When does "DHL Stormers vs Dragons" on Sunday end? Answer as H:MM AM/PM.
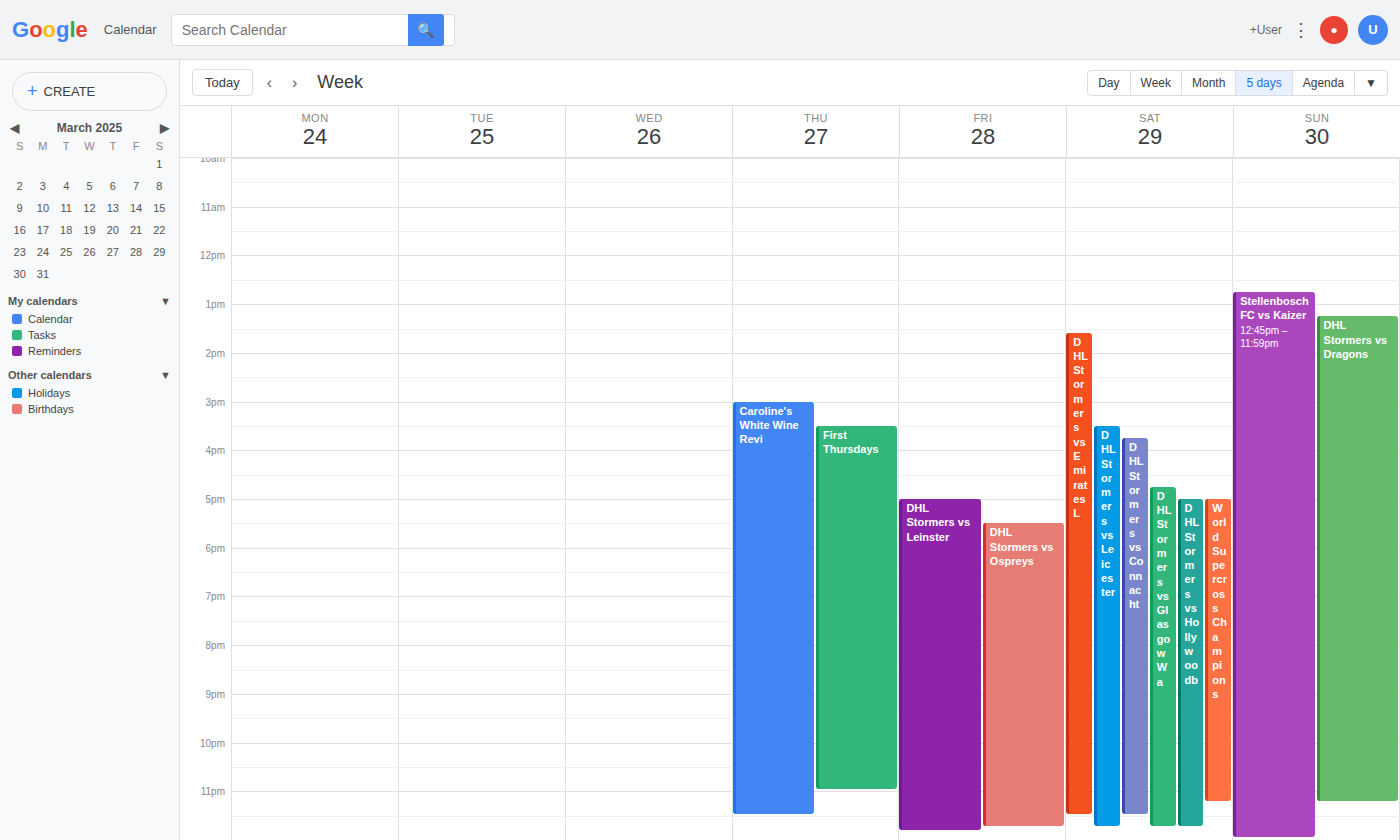
11:15 PM